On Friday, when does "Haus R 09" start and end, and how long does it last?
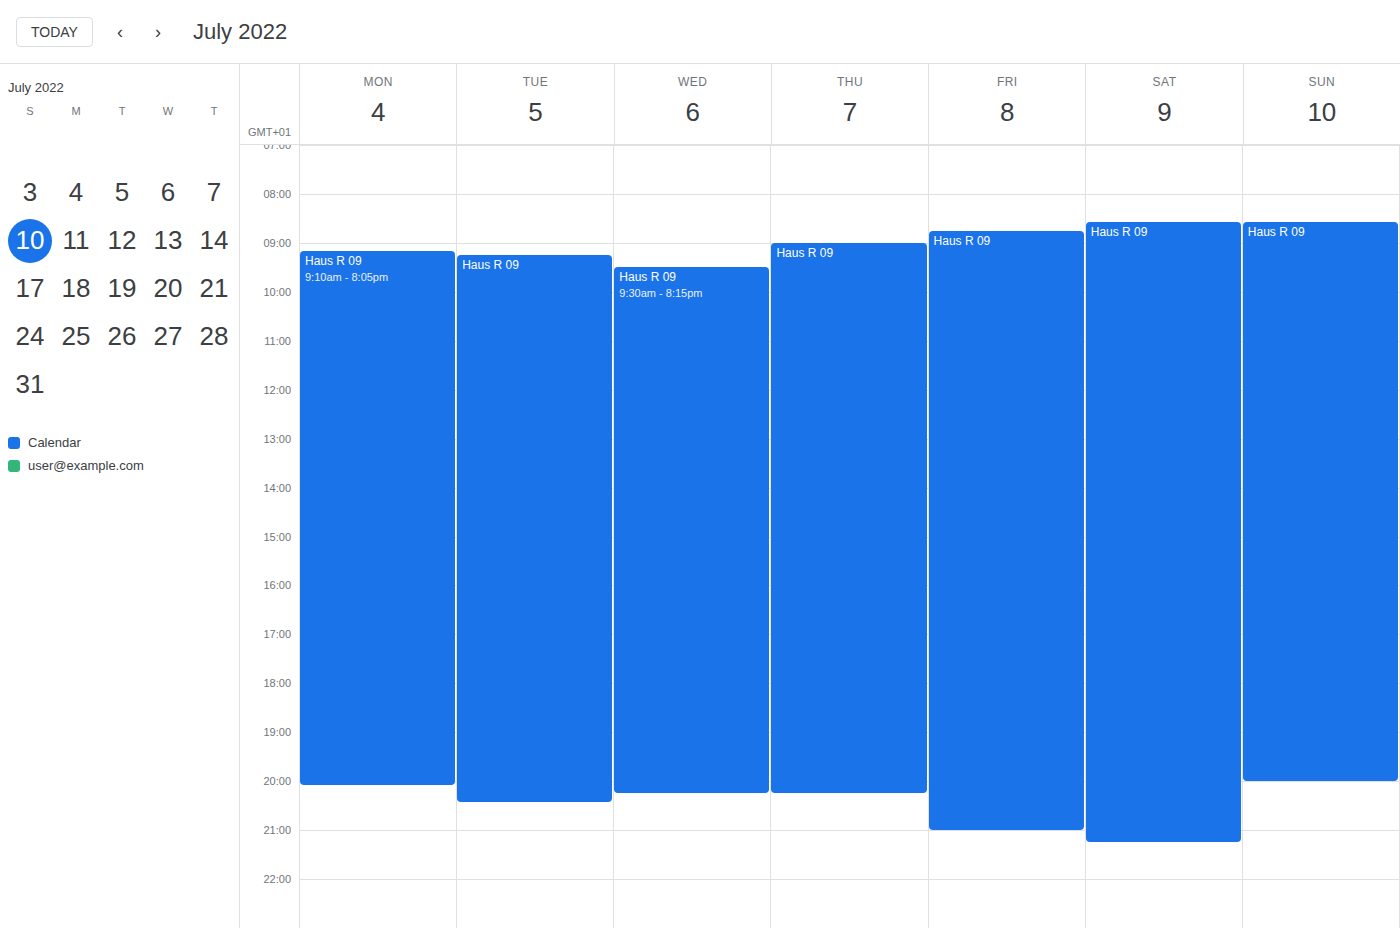
08:45 to 21:00, 12 hours 15 minutes